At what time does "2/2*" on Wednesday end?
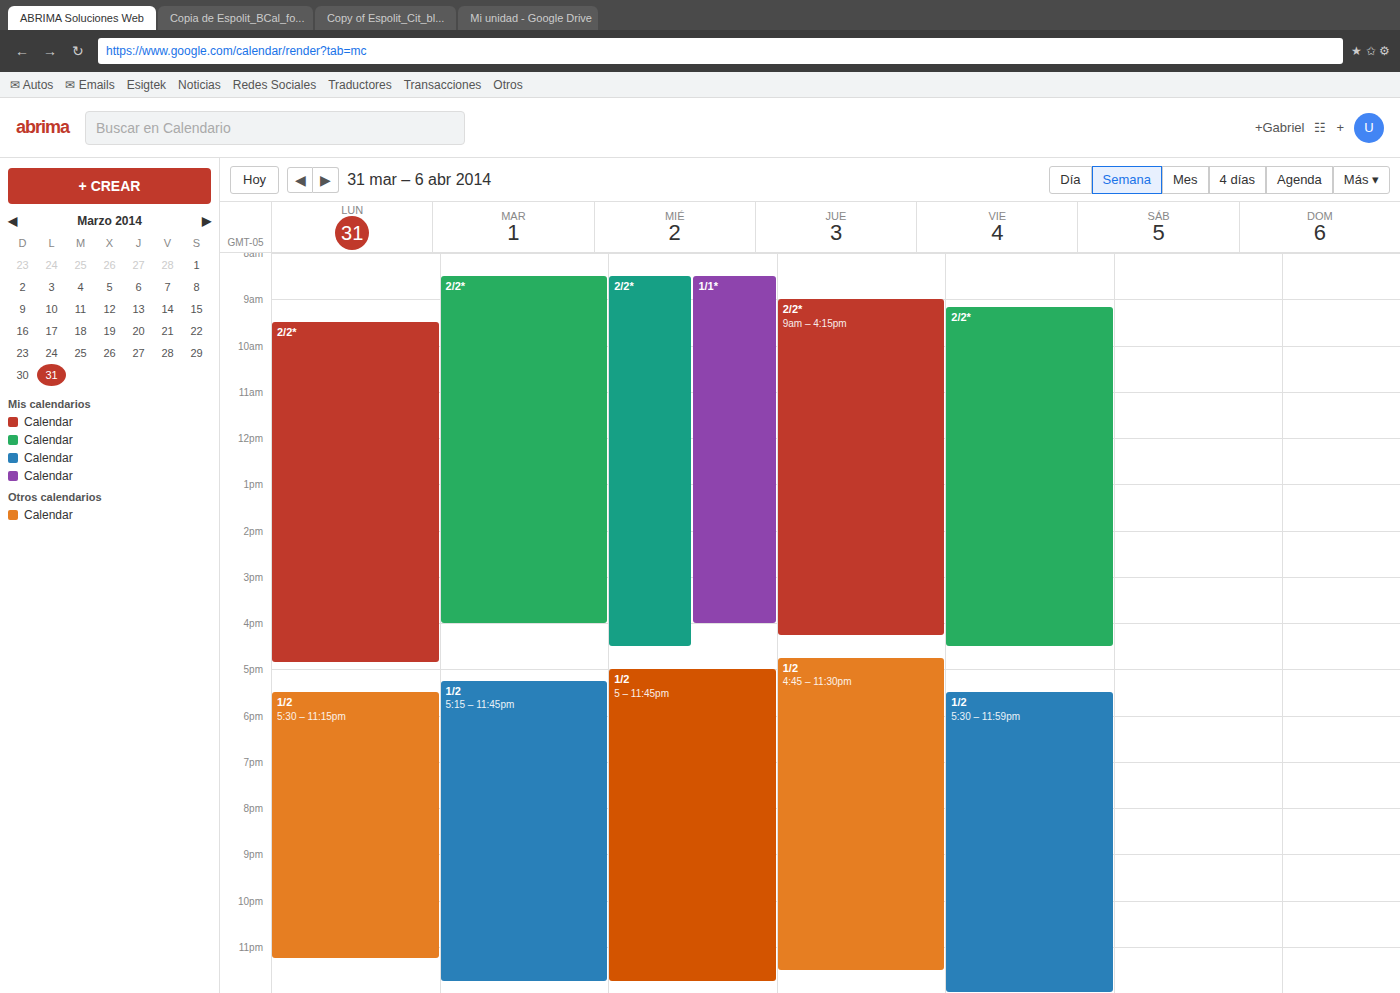
4:30 PM